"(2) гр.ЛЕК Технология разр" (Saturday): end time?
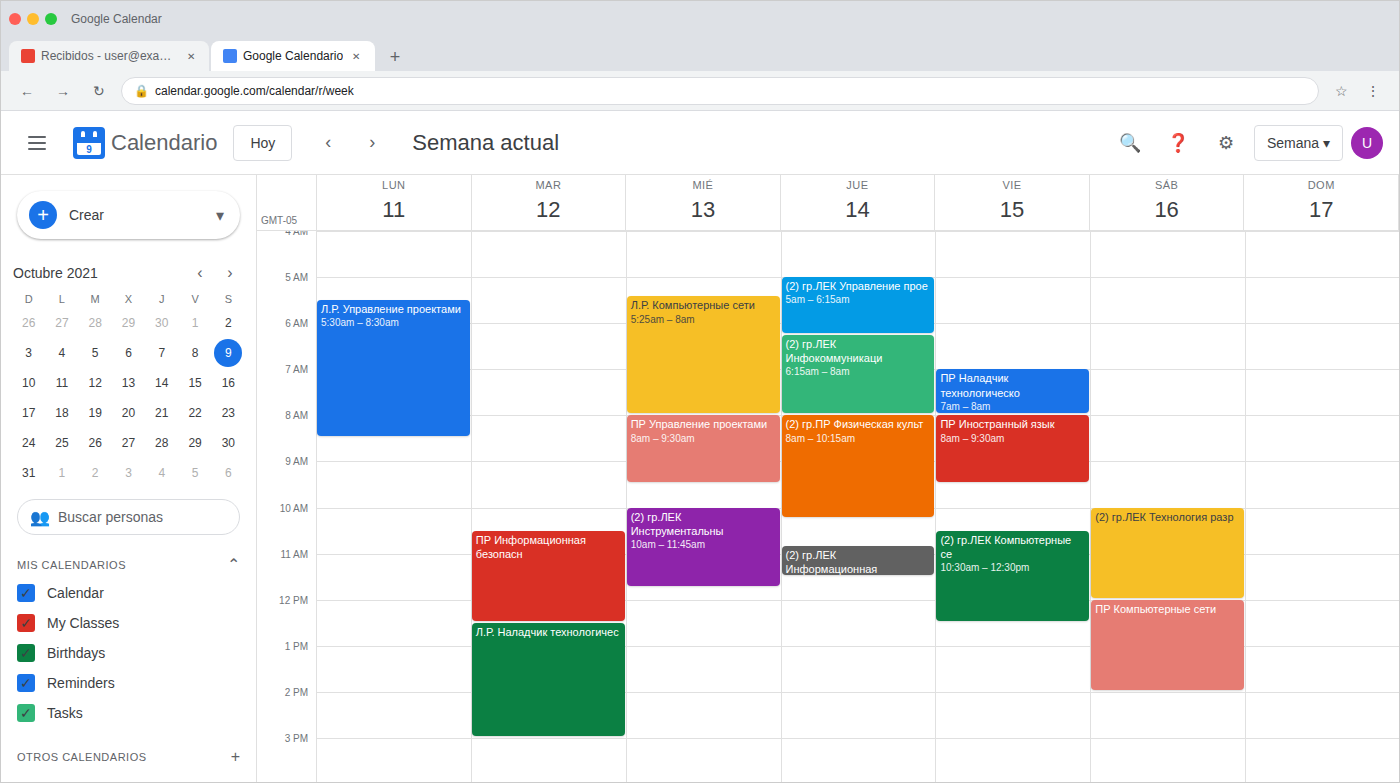
12:00 PM